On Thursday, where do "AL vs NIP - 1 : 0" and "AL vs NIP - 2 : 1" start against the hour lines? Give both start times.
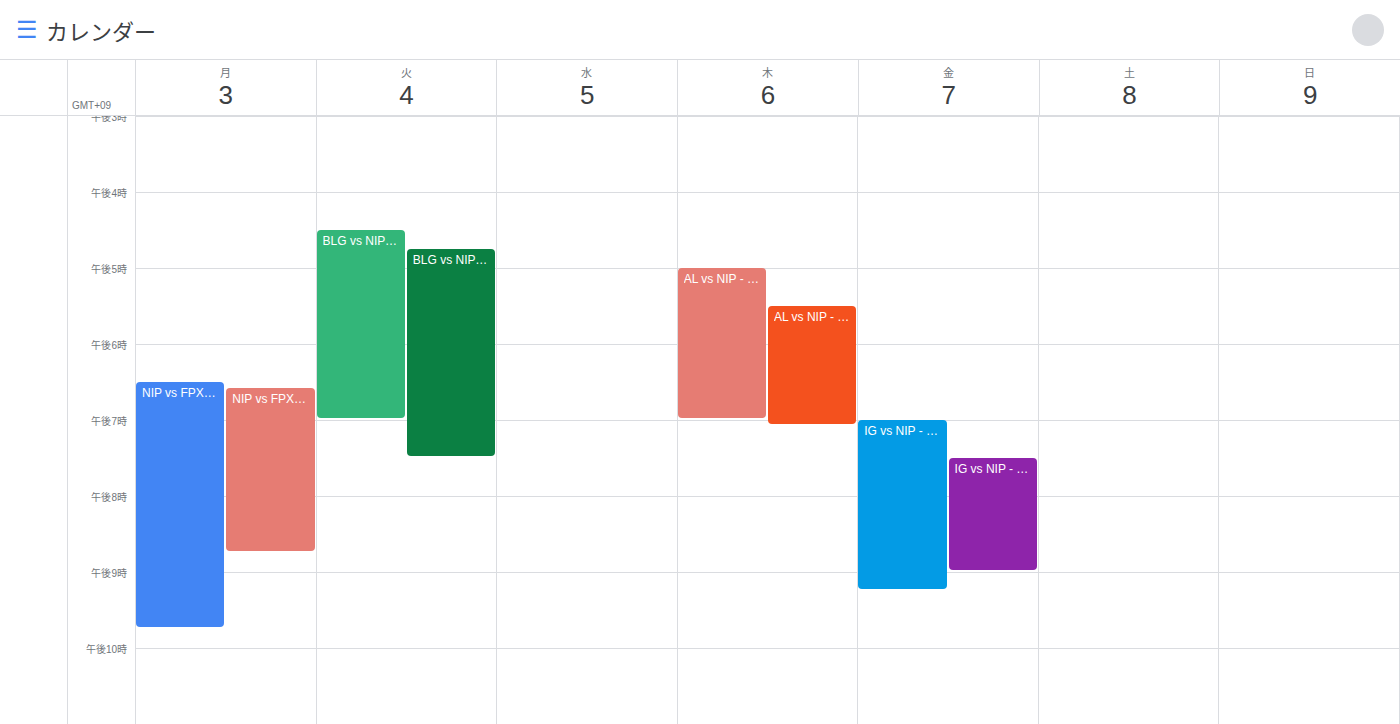
"AL vs NIP - 1 : 0": 5:30 PM, halfway between the 5 PM and 6 PM lines. "AL vs NIP - 2 : 1": 5:00 PM, exactly on the 5 PM line.